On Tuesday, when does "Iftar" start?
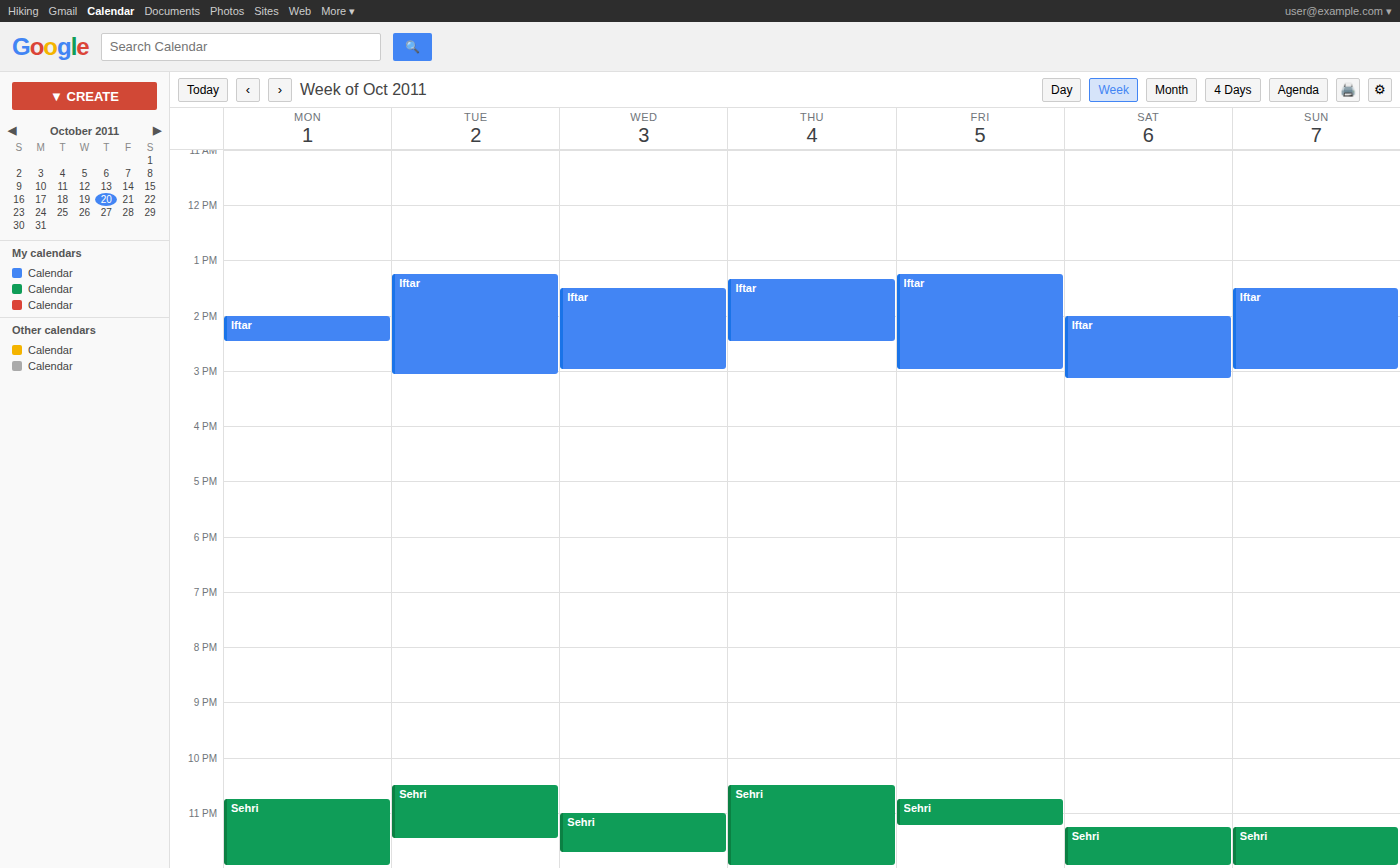
13:15